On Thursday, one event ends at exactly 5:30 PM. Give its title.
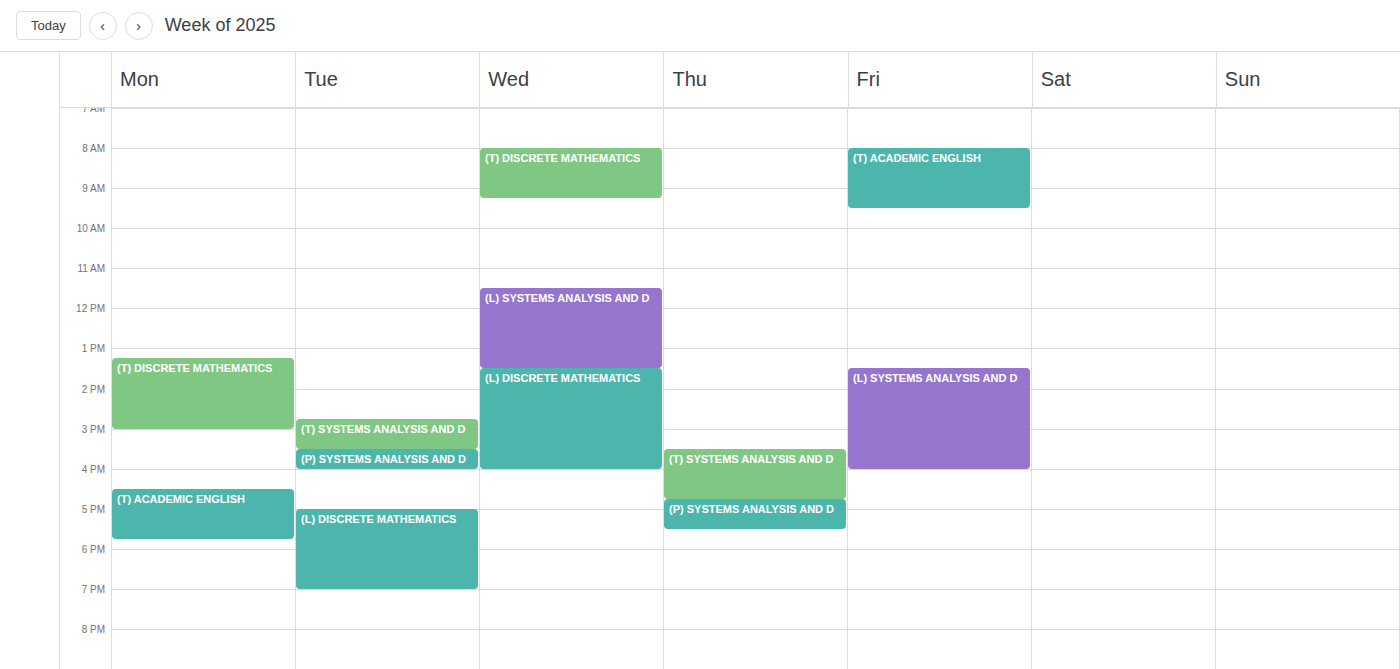
"(P) SYSTEMS ANALYSIS AND D"